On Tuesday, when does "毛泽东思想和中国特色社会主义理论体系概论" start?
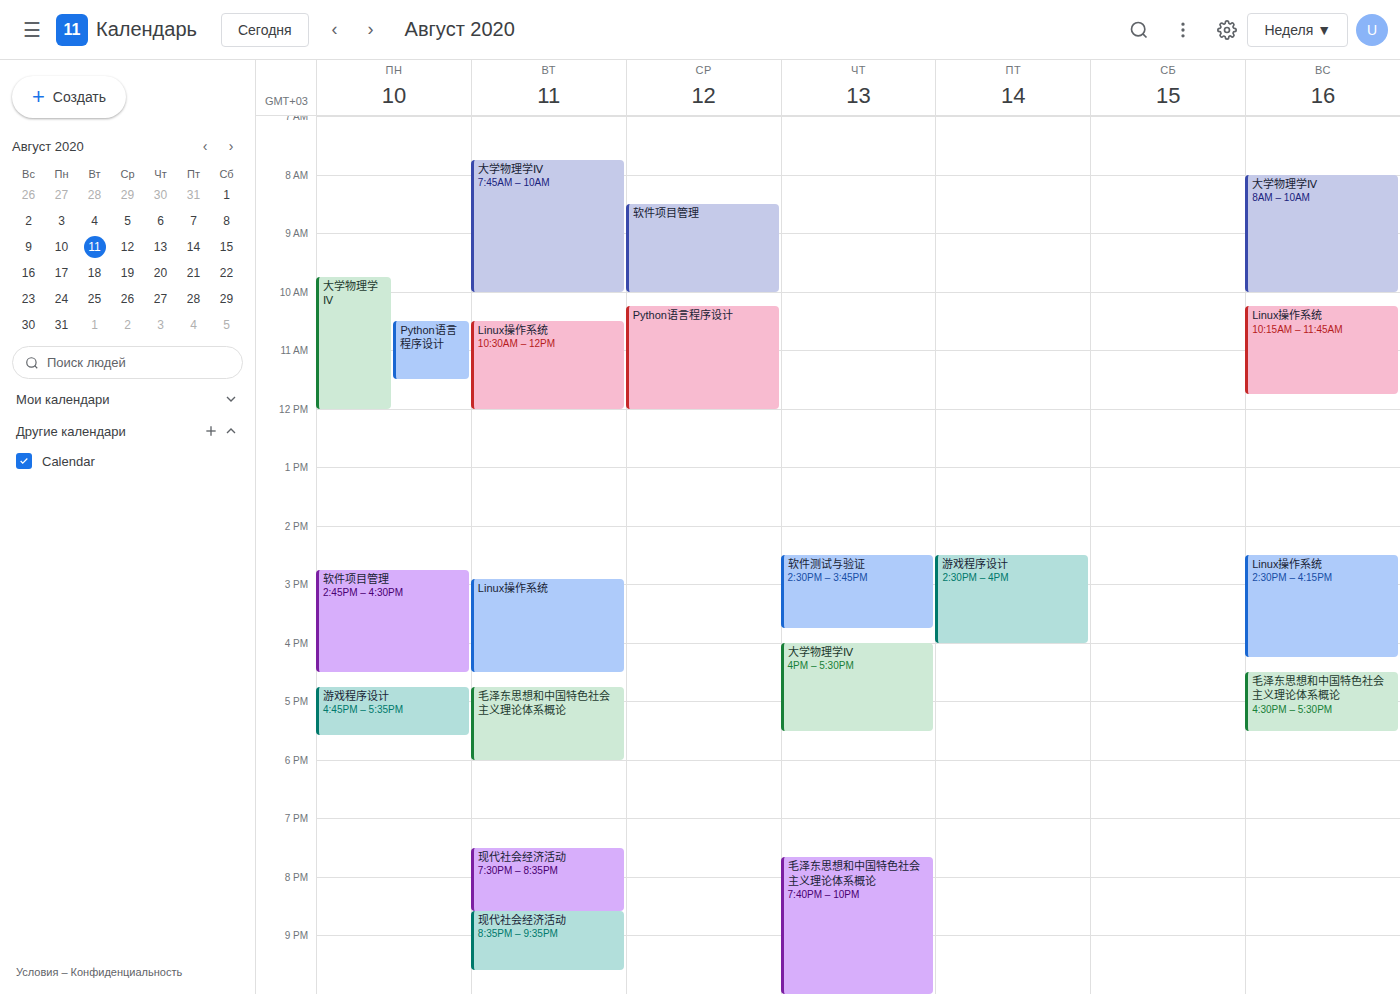
4:45 PM